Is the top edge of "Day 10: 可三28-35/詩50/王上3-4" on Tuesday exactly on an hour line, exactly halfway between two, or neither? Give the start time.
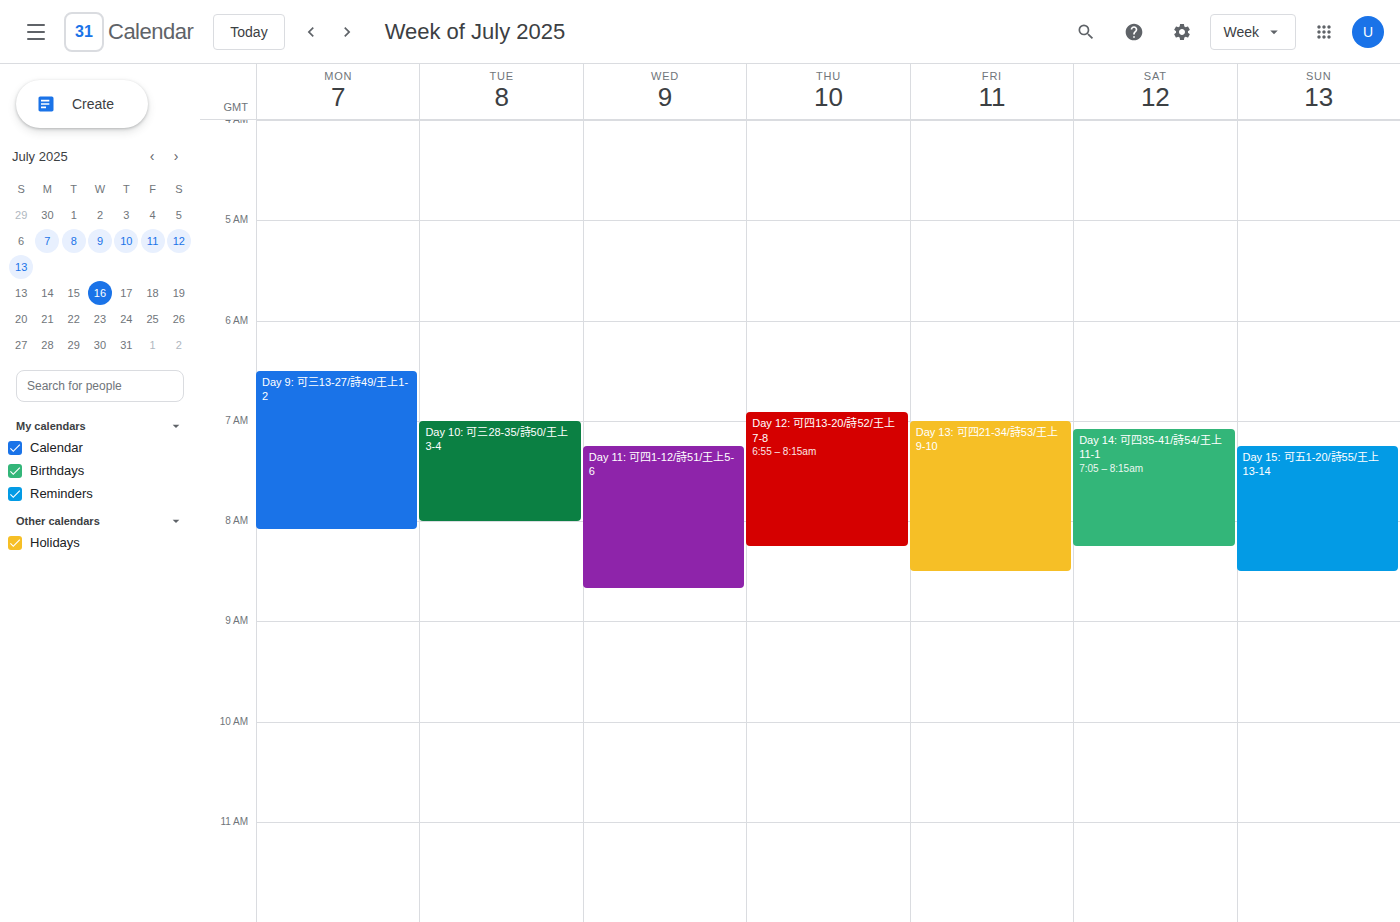
7:00 AM -- exactly on the 7 AM line.